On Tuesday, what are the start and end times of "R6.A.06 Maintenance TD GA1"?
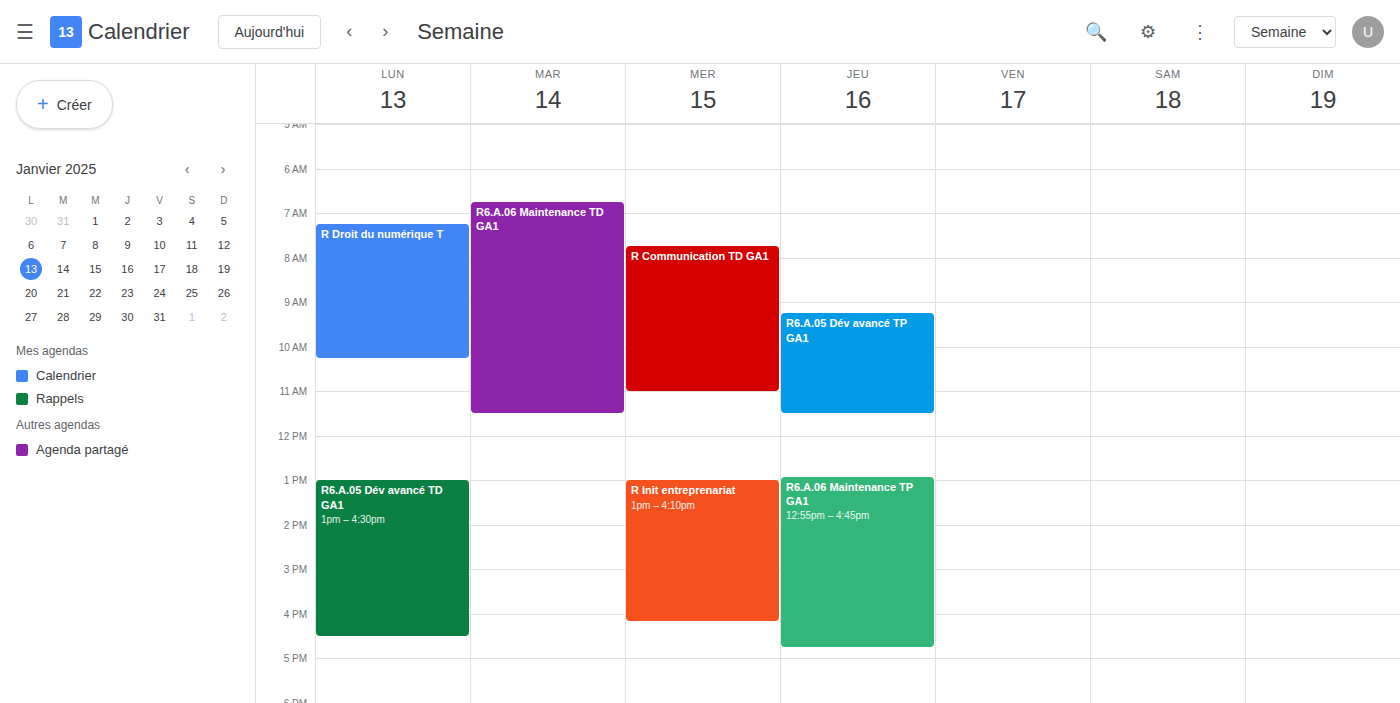
6:45 AM to 11:30 AM